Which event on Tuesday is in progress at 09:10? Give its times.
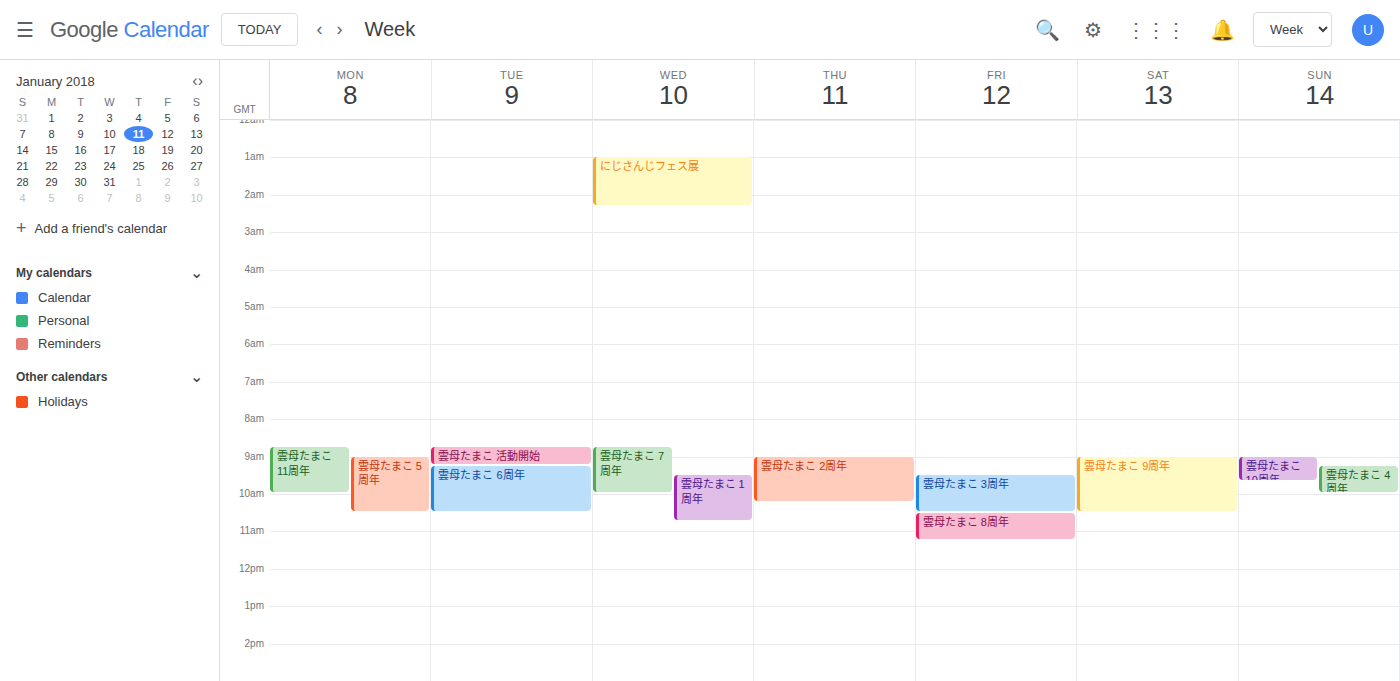
"雲母たまこ 活動開始", 08:45 to 09:15